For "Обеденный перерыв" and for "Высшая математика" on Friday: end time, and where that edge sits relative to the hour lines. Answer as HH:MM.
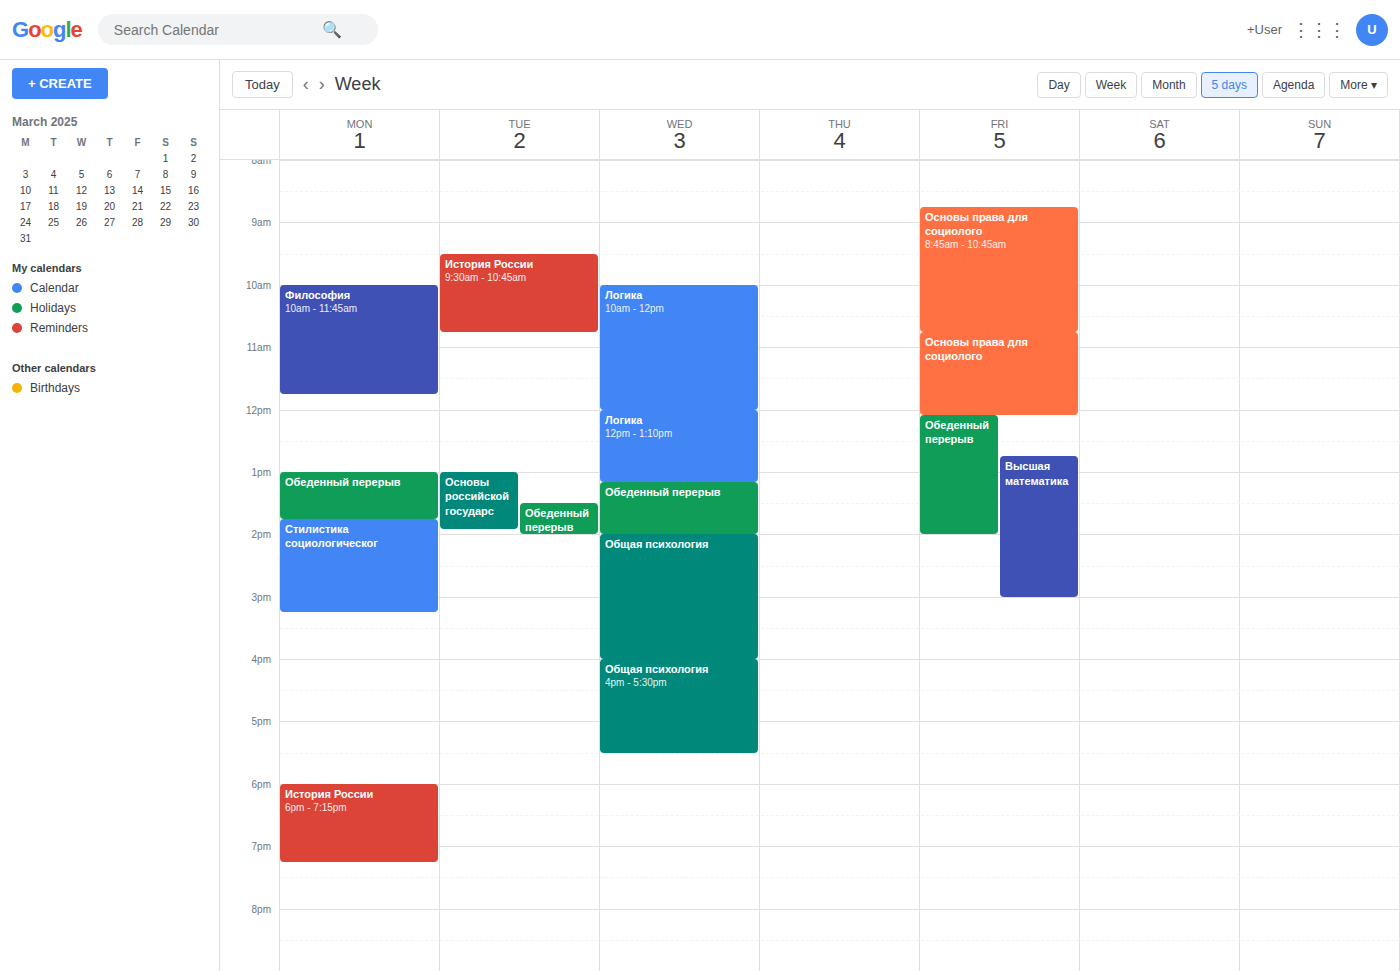
"Обеденный перерыв": 14:00, exactly on the 14:00 line. "Высшая математика": 15:00, exactly on the 15:00 line.